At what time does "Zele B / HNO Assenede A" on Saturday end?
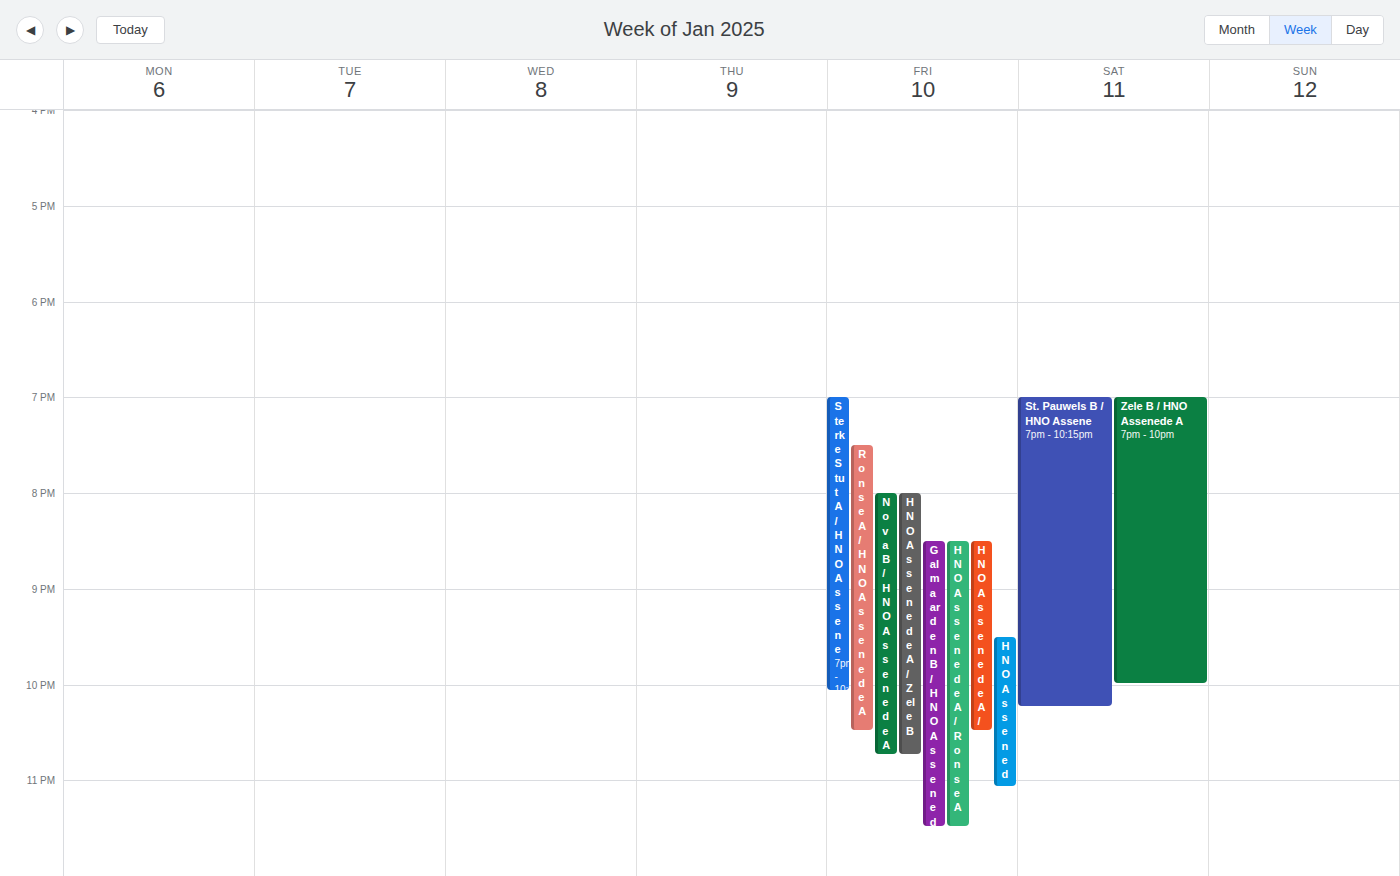
10:00 PM